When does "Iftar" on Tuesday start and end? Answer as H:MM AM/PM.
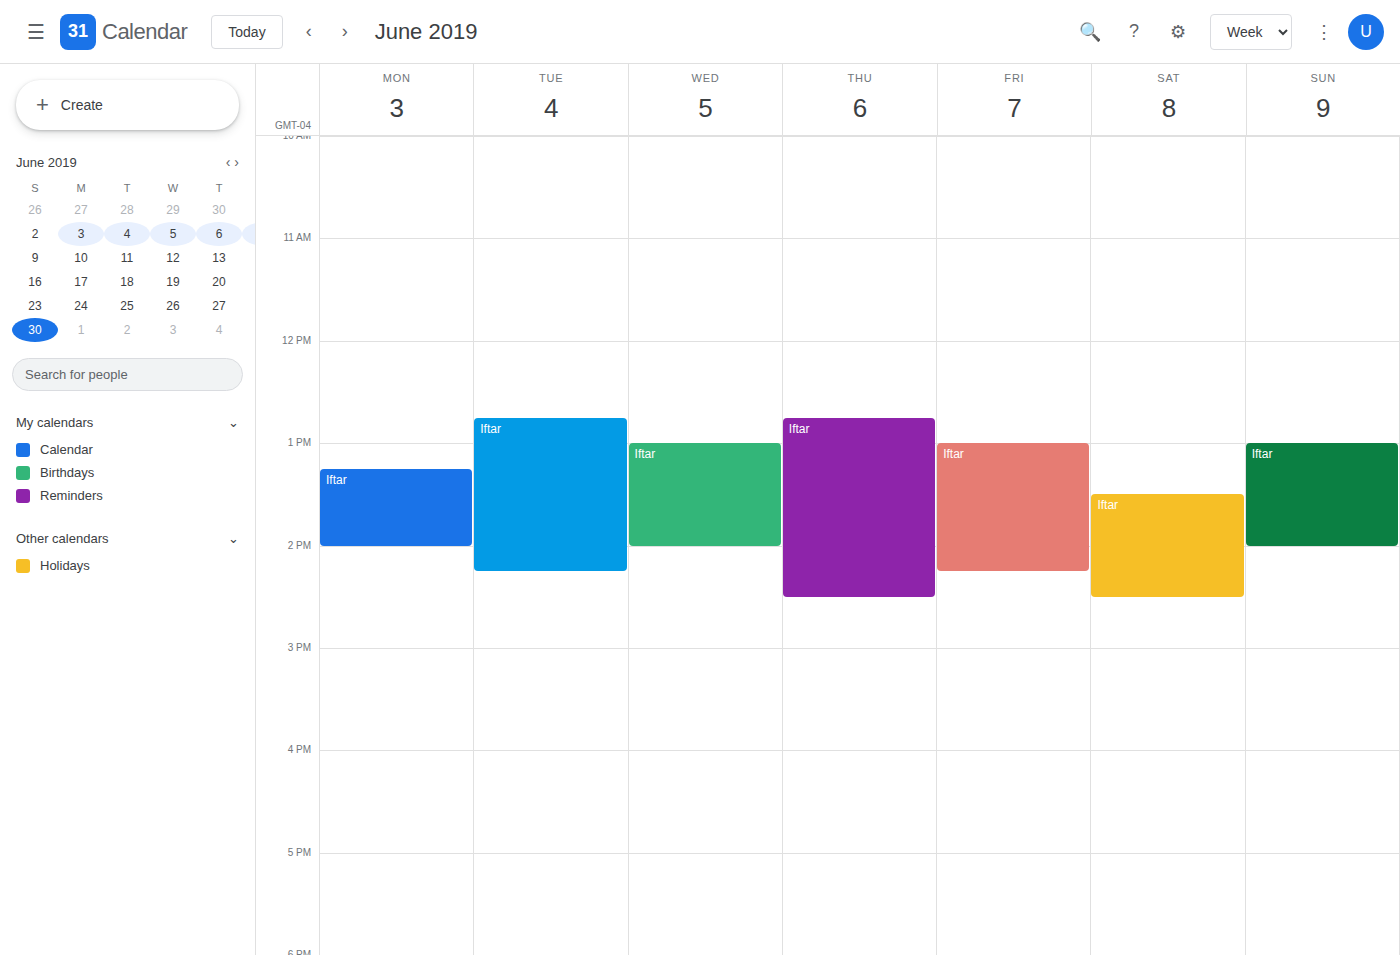
12:45 PM to 2:15 PM